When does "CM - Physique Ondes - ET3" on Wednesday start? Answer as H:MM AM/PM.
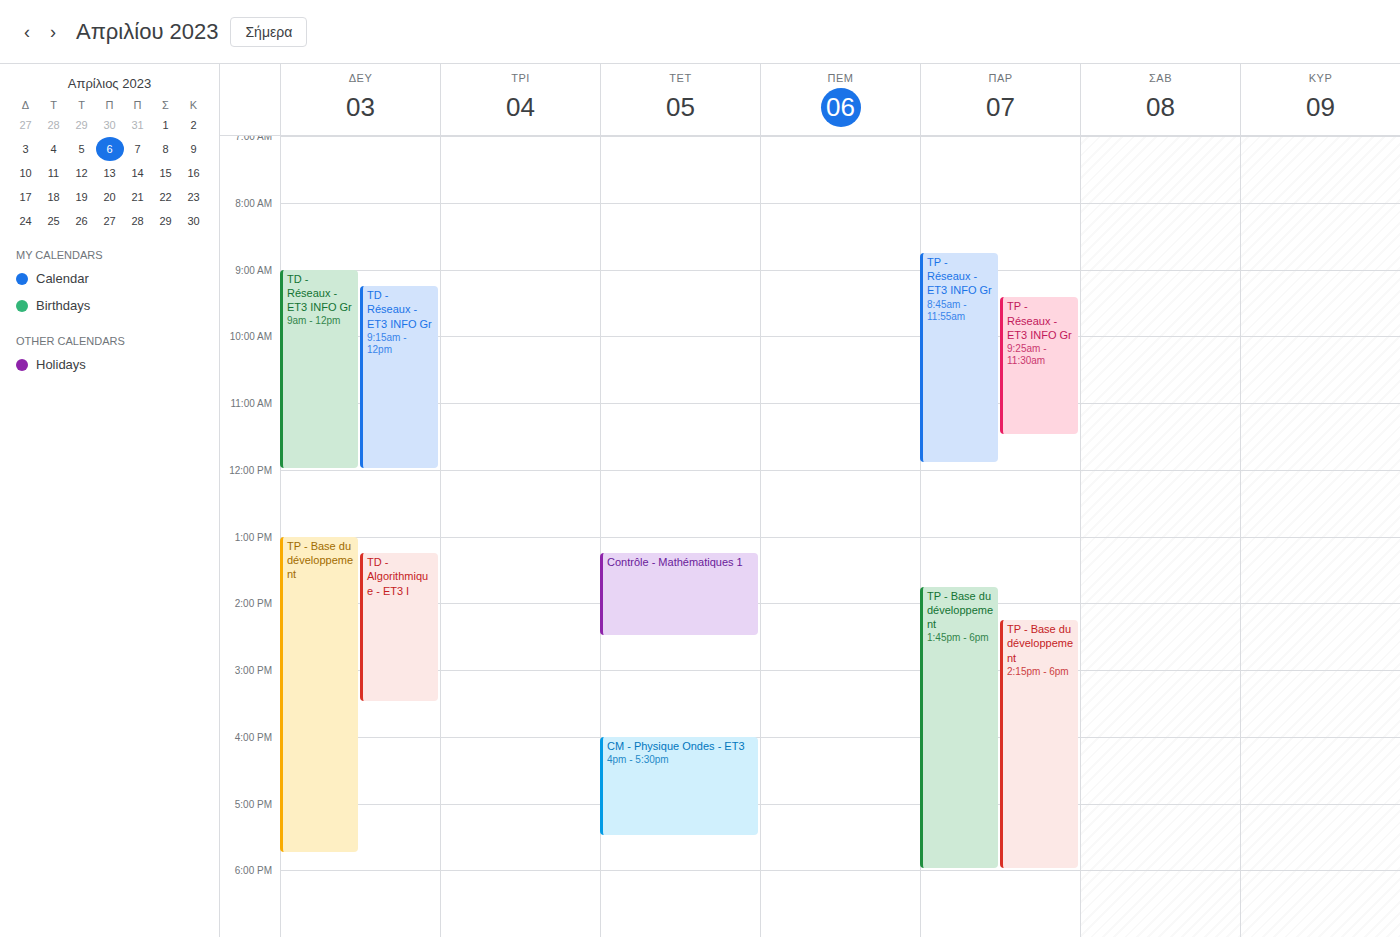
4:00 PM